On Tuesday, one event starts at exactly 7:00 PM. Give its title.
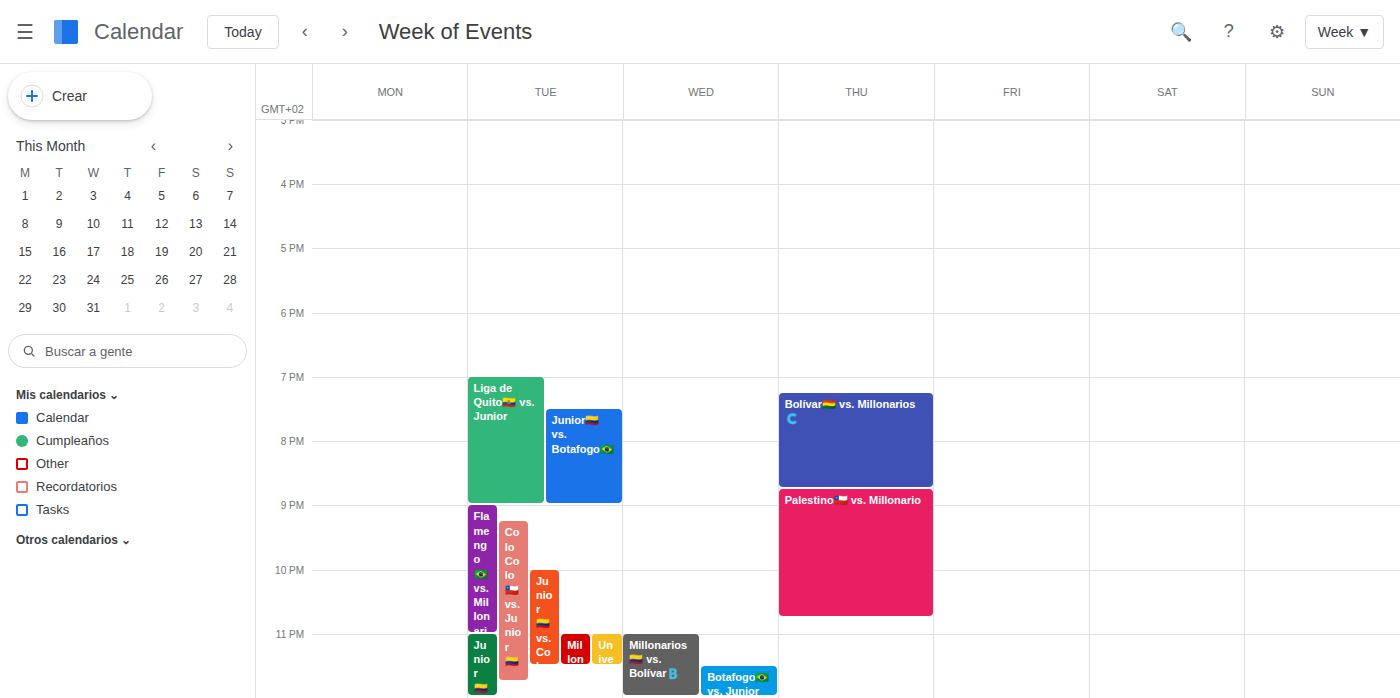
"Liga de Quito🇪🇨 vs. Junior"